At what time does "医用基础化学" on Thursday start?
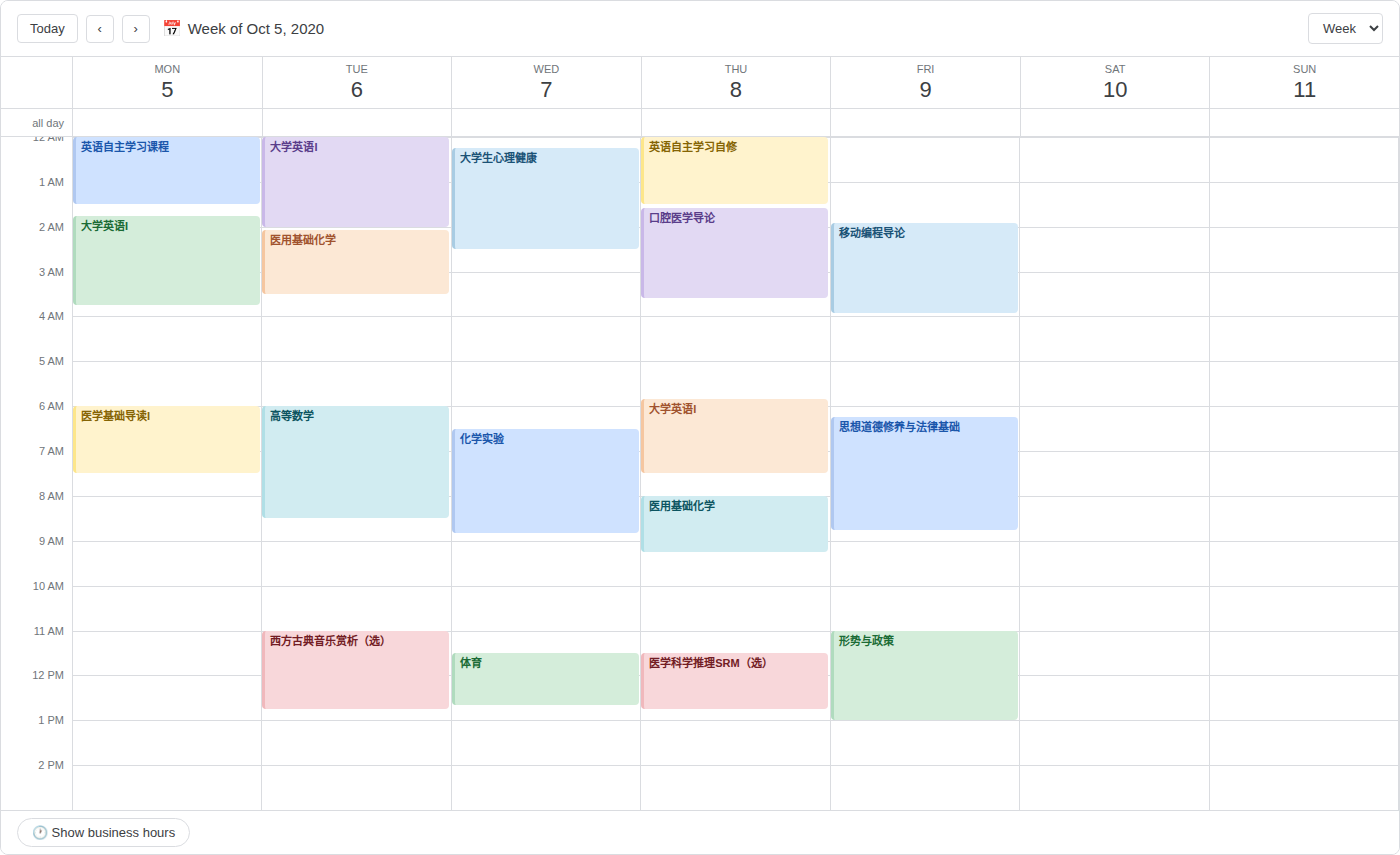
08:00